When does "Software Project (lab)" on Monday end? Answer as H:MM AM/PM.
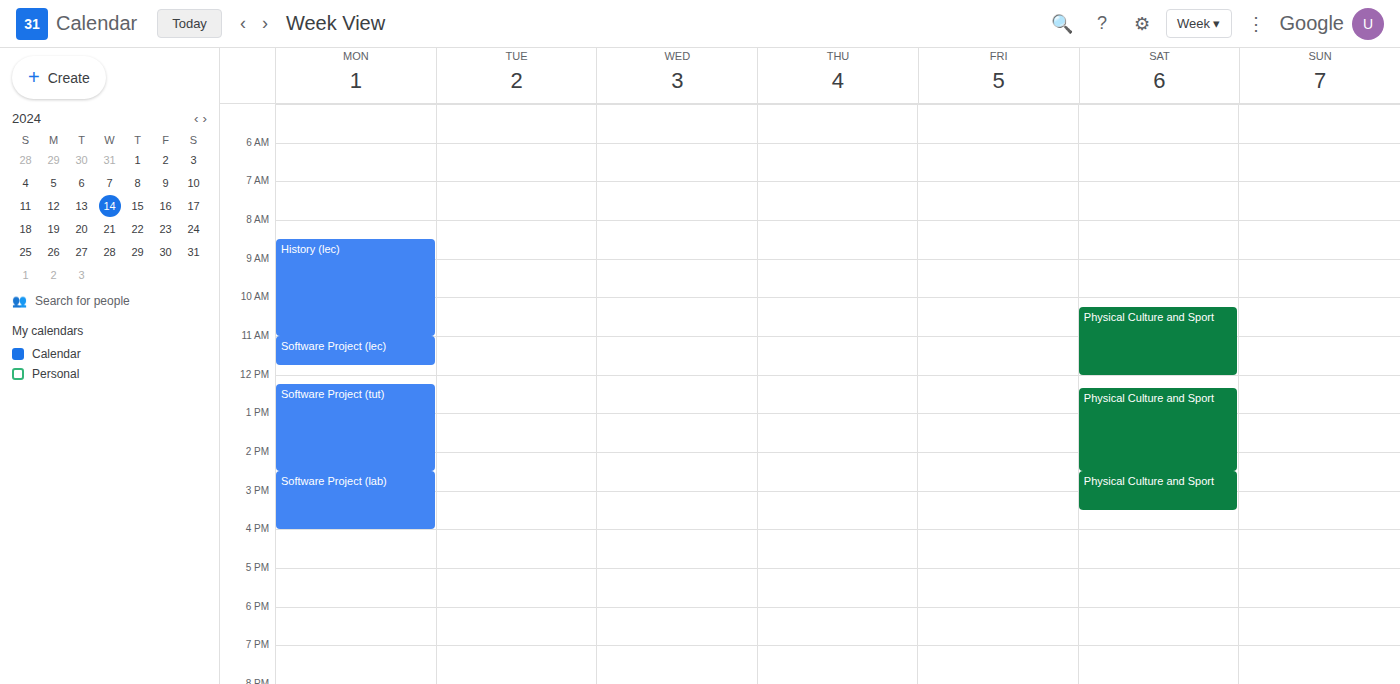
4:00 PM